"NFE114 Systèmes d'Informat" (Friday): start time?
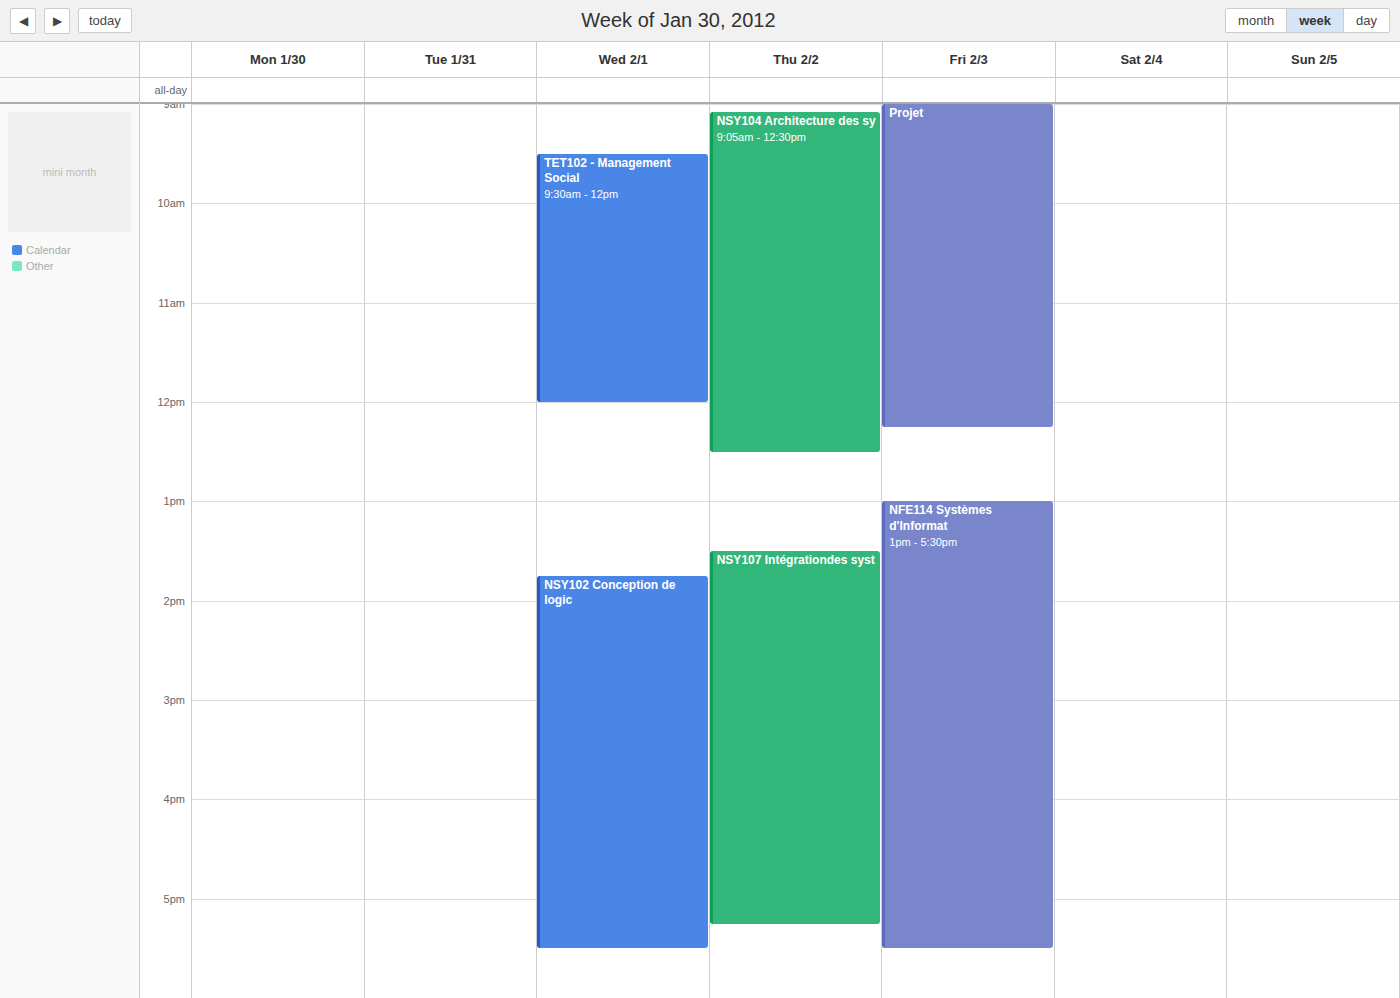
13:00